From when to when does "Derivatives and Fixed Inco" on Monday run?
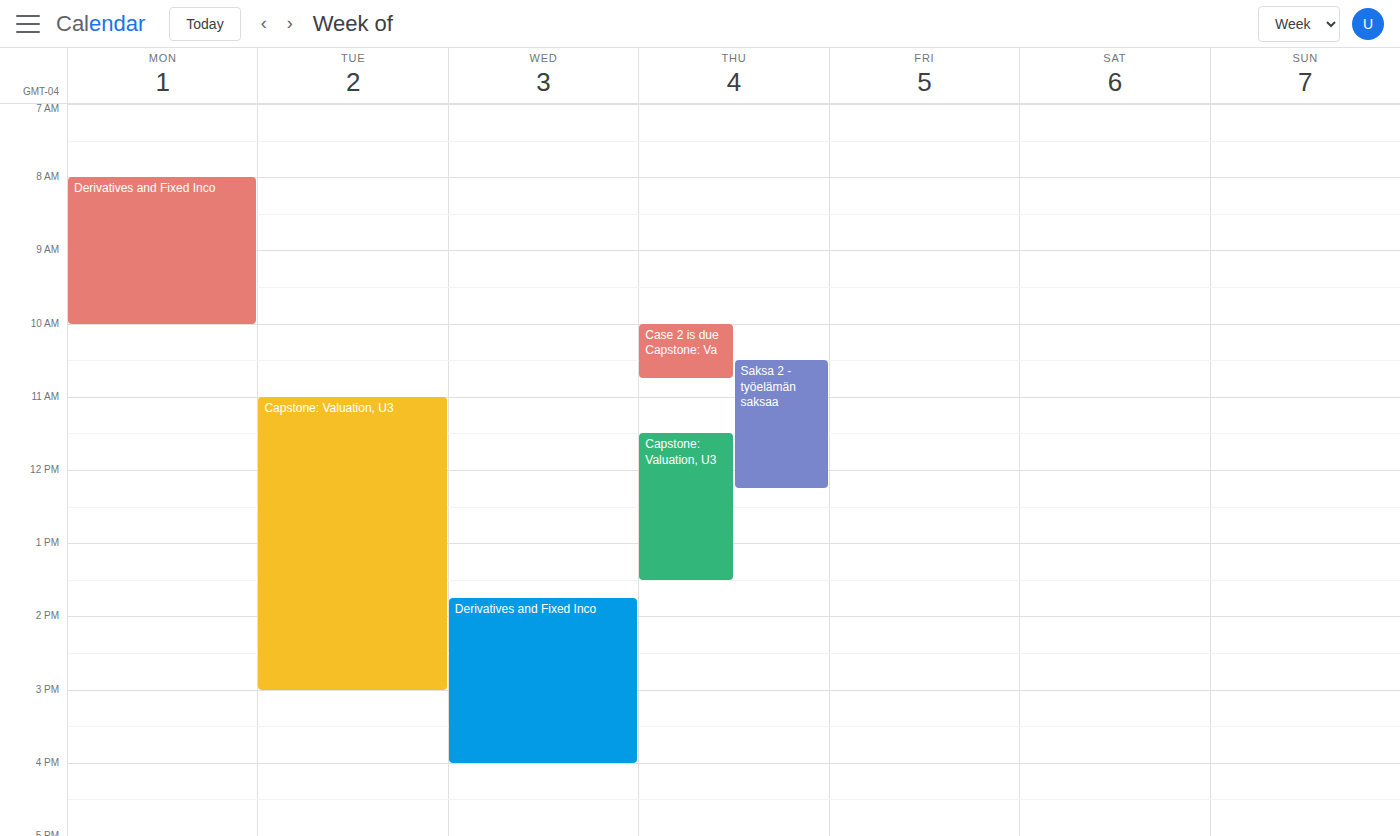
08:00 to 10:00